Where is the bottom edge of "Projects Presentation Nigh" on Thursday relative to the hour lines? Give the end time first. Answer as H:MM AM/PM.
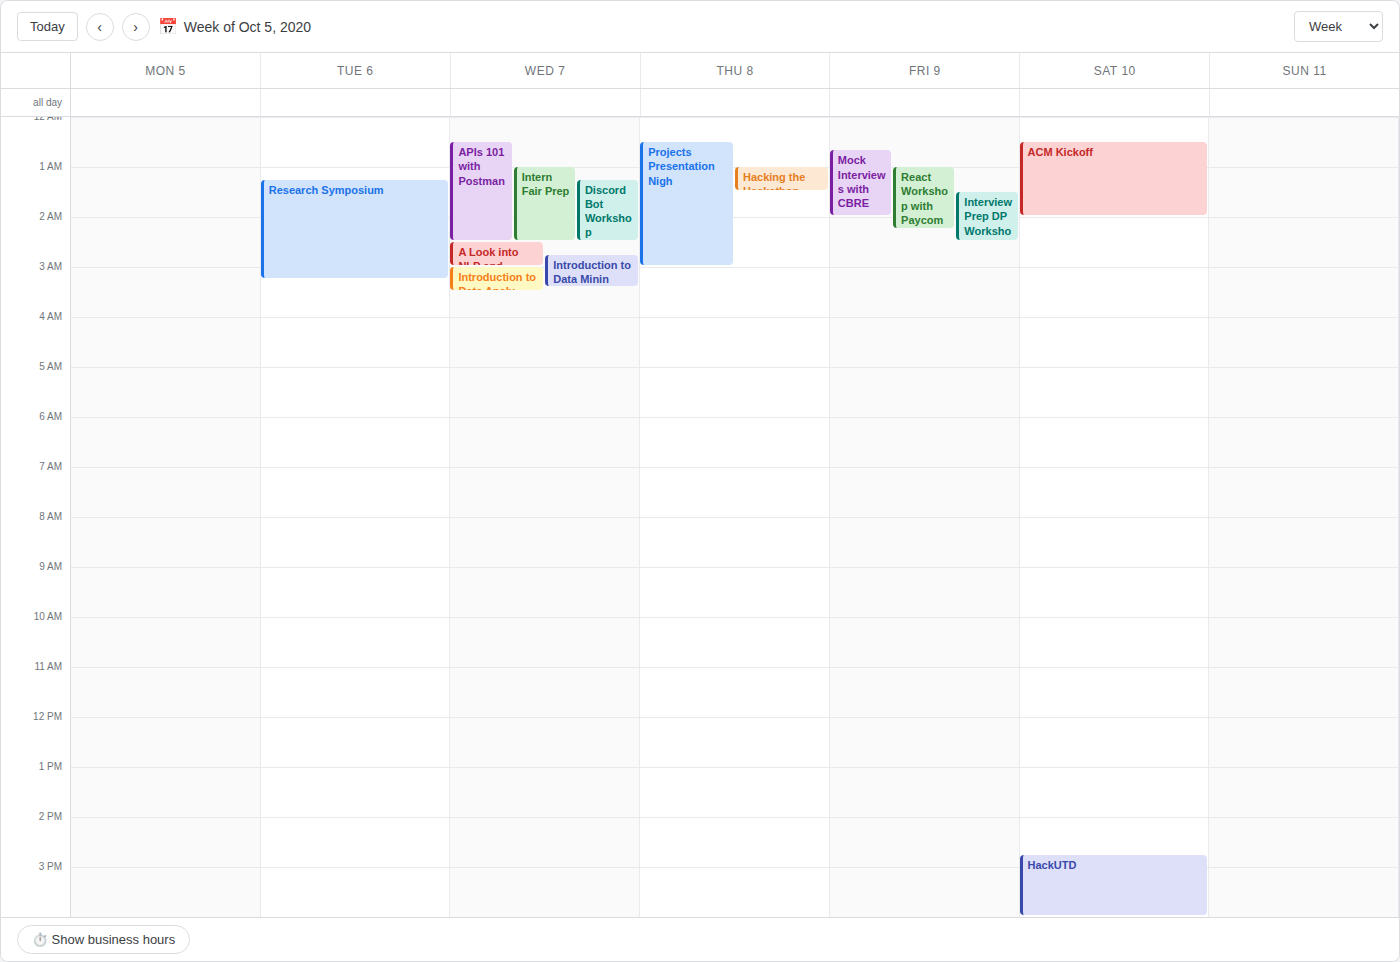
3:00 AM -- exactly on the 3 AM line.